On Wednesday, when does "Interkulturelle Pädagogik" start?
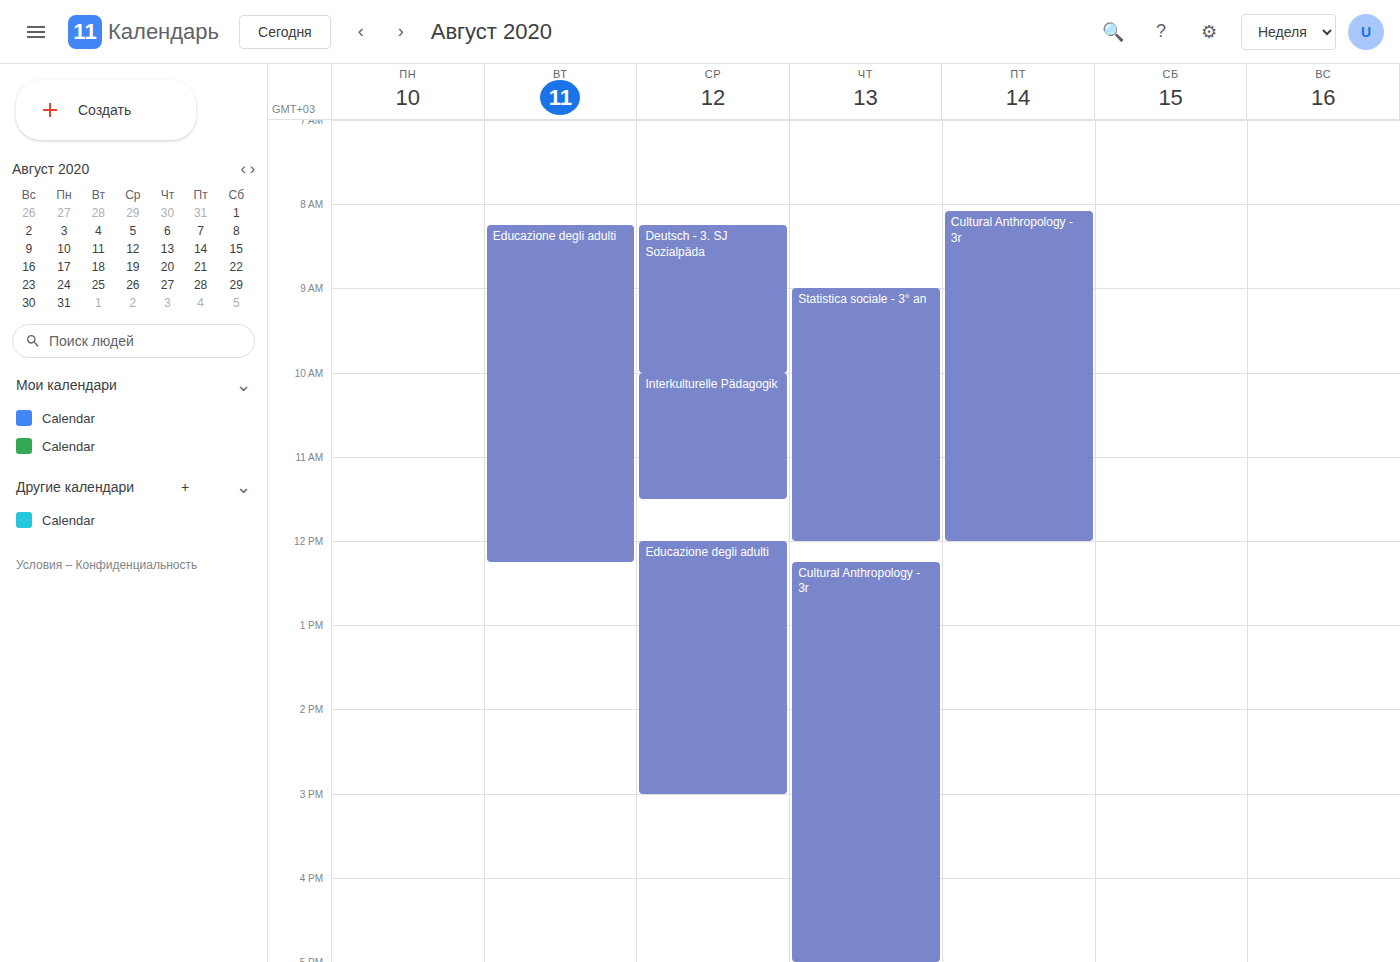
10:00 AM